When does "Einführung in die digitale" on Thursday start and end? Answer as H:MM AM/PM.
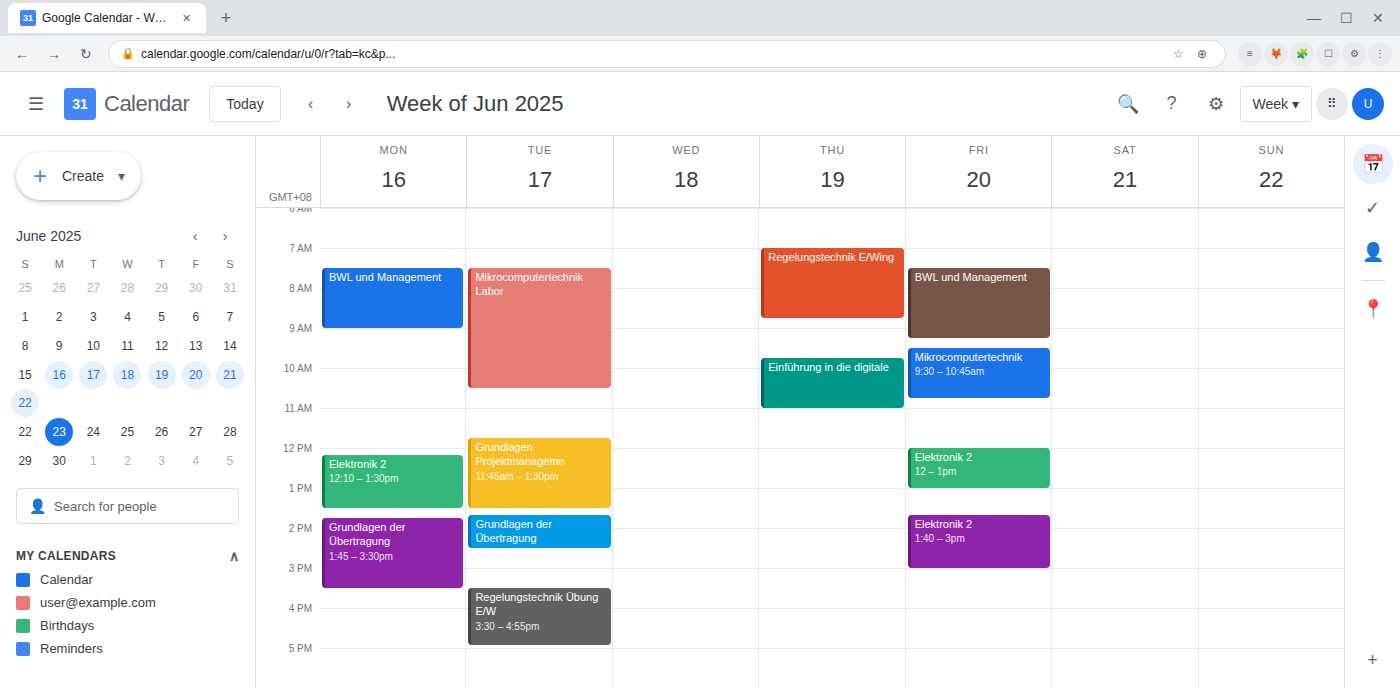
9:45 AM to 11:00 AM